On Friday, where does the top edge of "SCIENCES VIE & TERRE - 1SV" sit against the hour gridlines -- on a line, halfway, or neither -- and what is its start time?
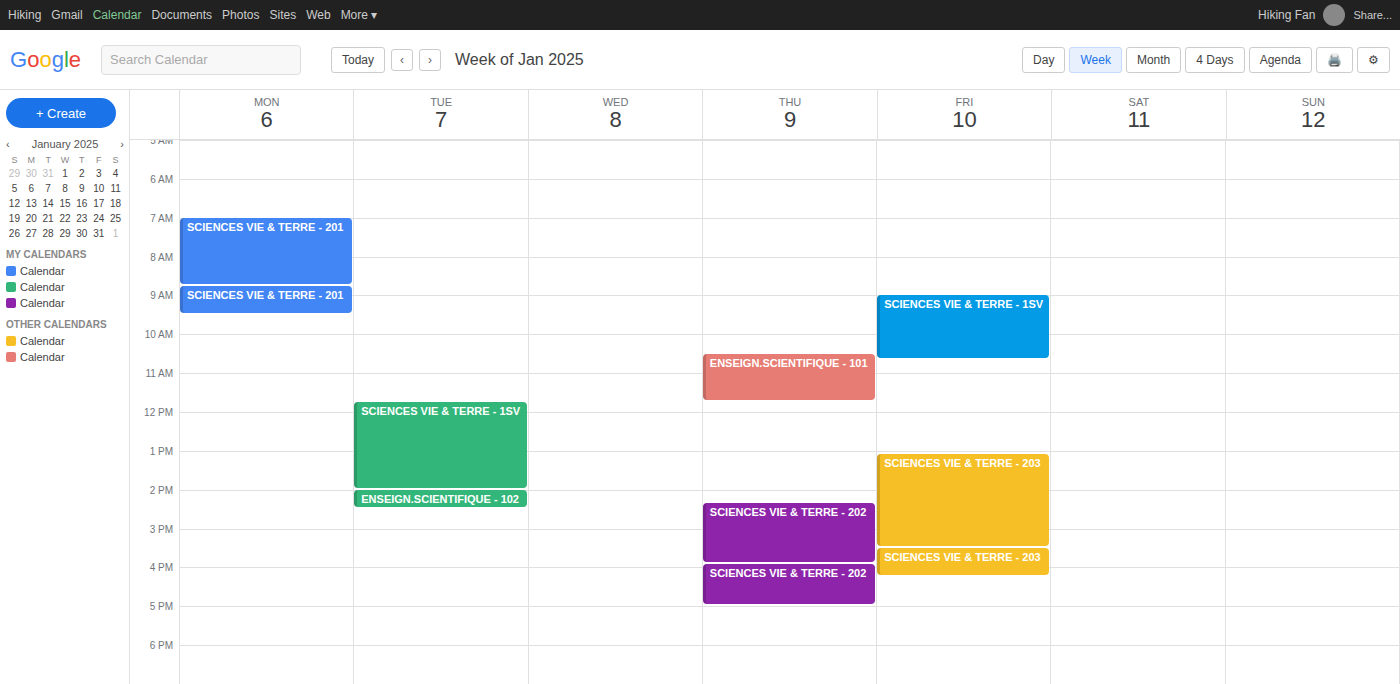
9:00 AM -- exactly on the 9 AM line.